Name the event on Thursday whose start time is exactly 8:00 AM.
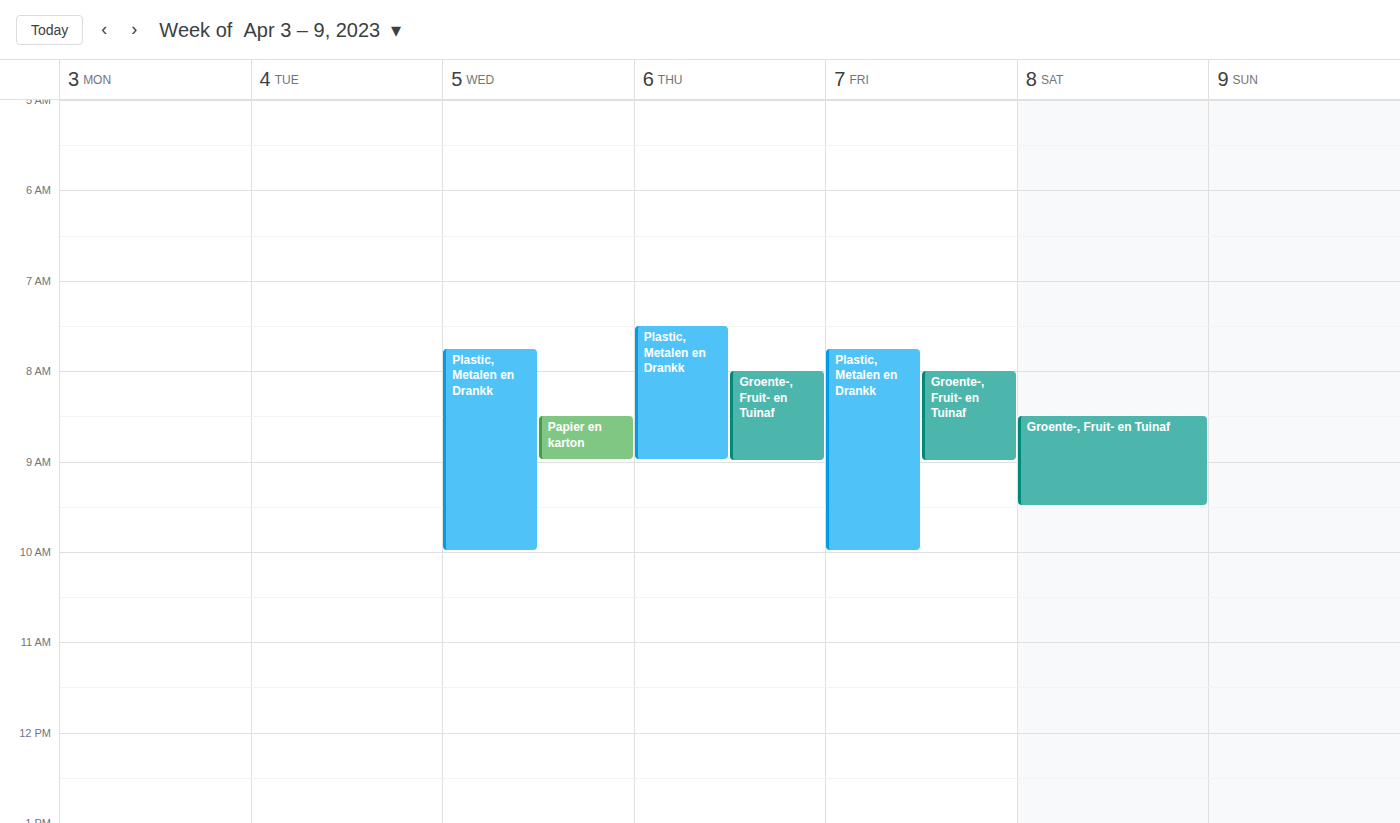
"Groente-, Fruit- en Tuinaf"